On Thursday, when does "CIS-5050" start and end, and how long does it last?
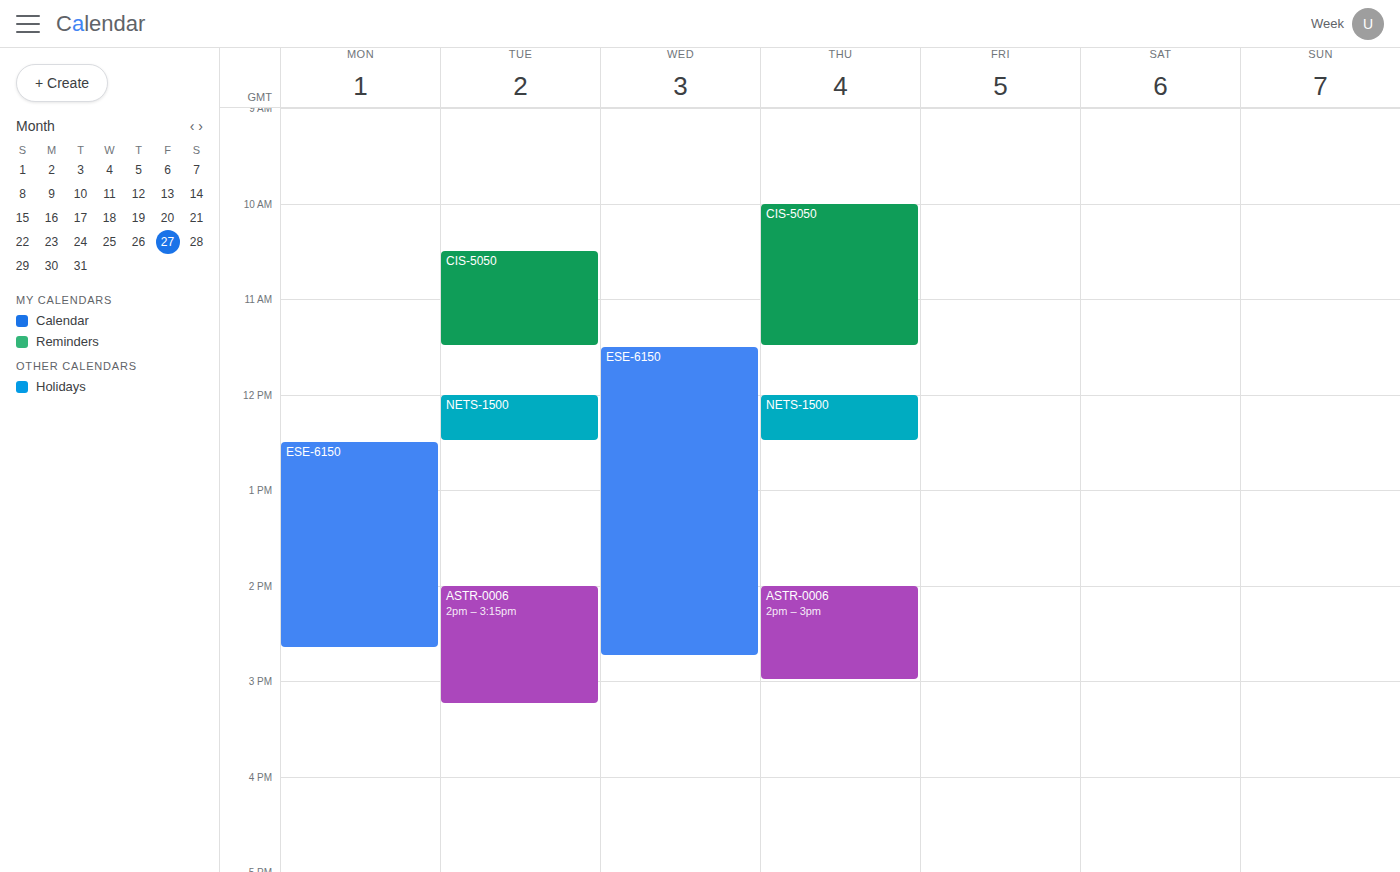
10:00 AM to 11:30 AM, 1 hour 30 minutes